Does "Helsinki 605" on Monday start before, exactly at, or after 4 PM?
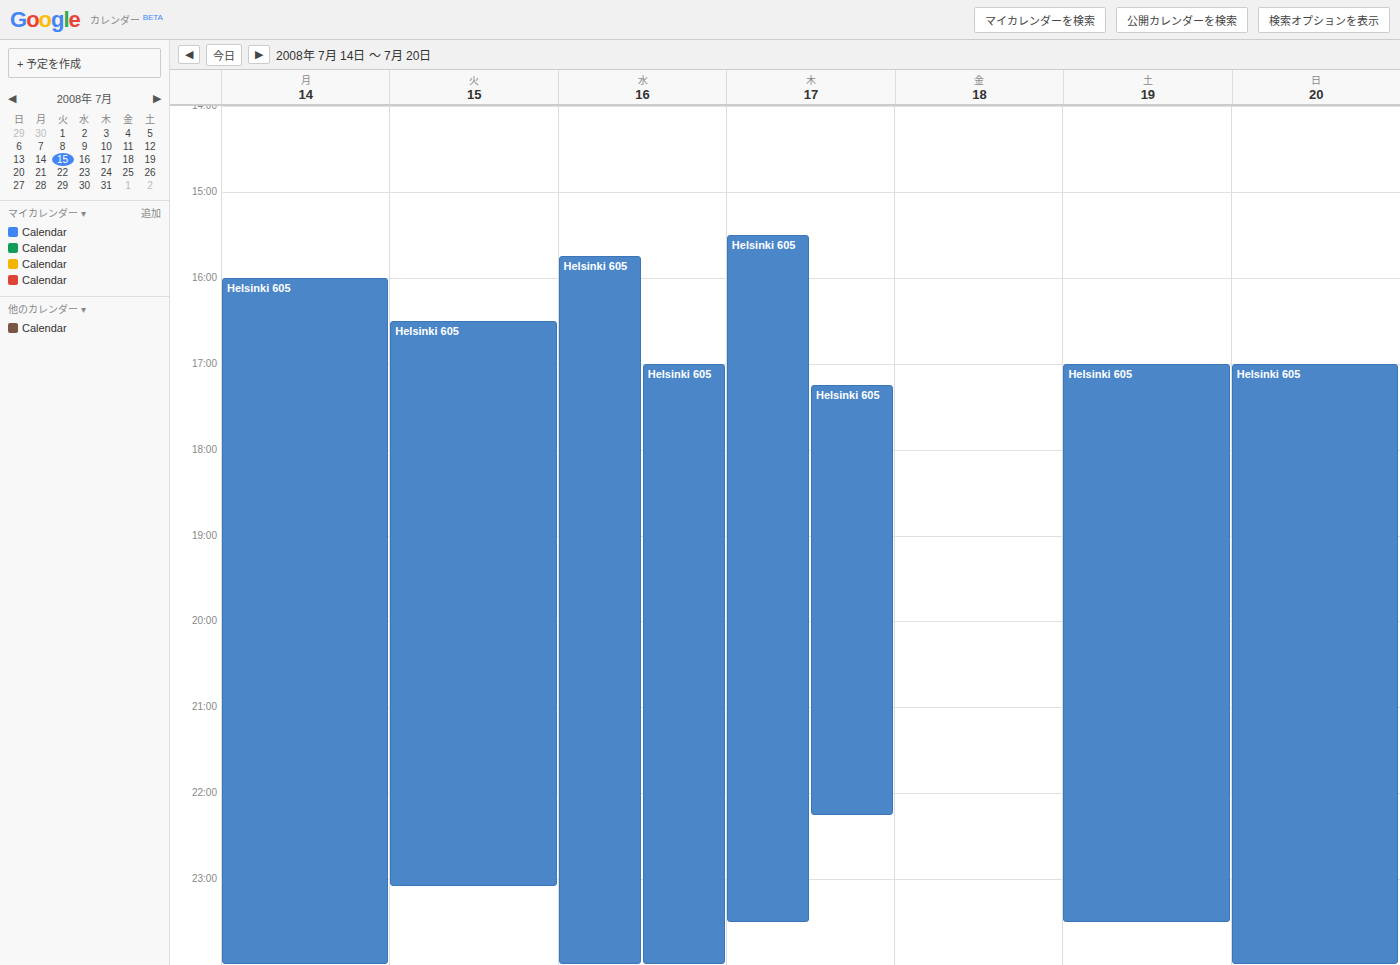
4:00 PM -- exactly at 4 PM, on the 4 PM line.